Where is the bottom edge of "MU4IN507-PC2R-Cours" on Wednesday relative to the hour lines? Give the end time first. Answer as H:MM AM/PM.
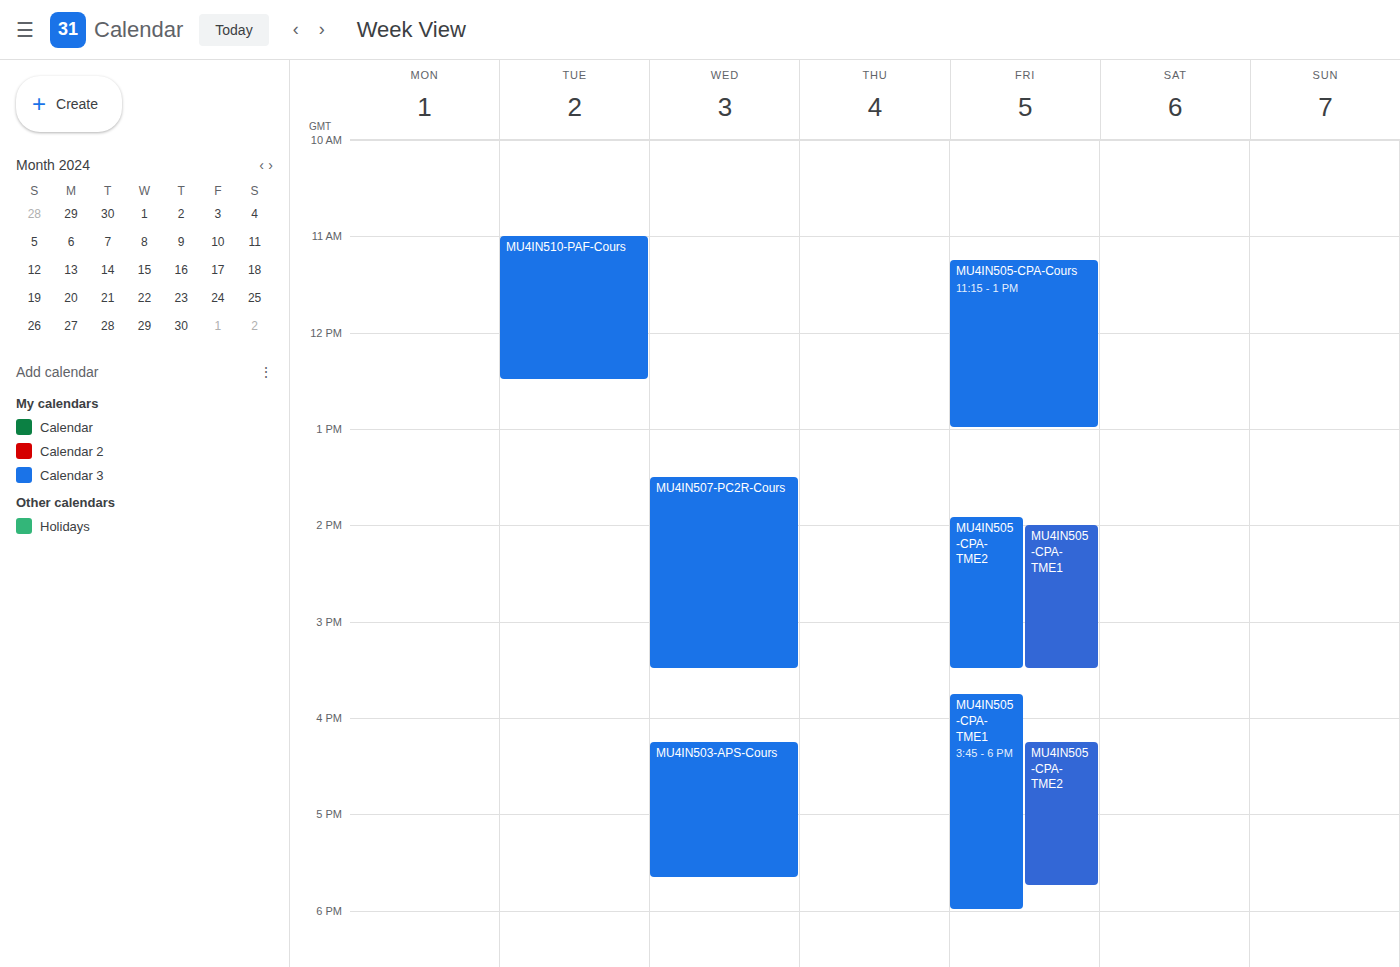
3:30 PM -- halfway between the 3 PM and 4 PM lines.